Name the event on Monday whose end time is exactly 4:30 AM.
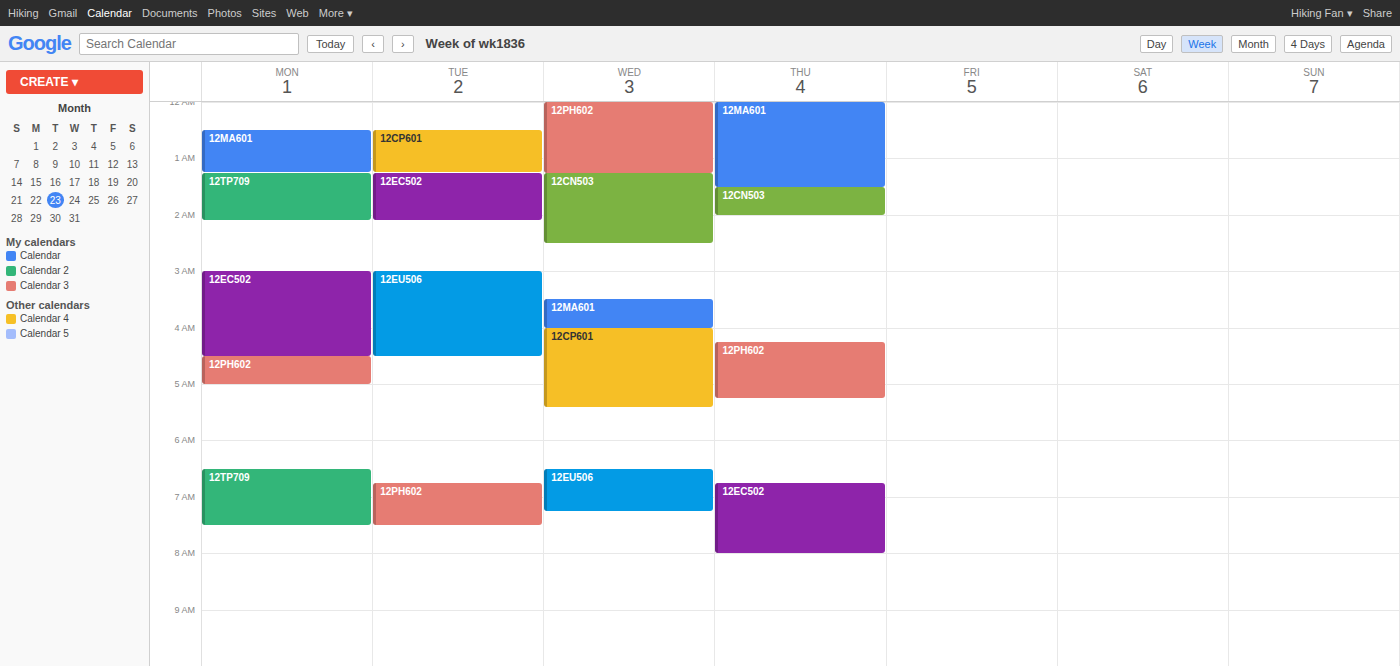
"12EC502"